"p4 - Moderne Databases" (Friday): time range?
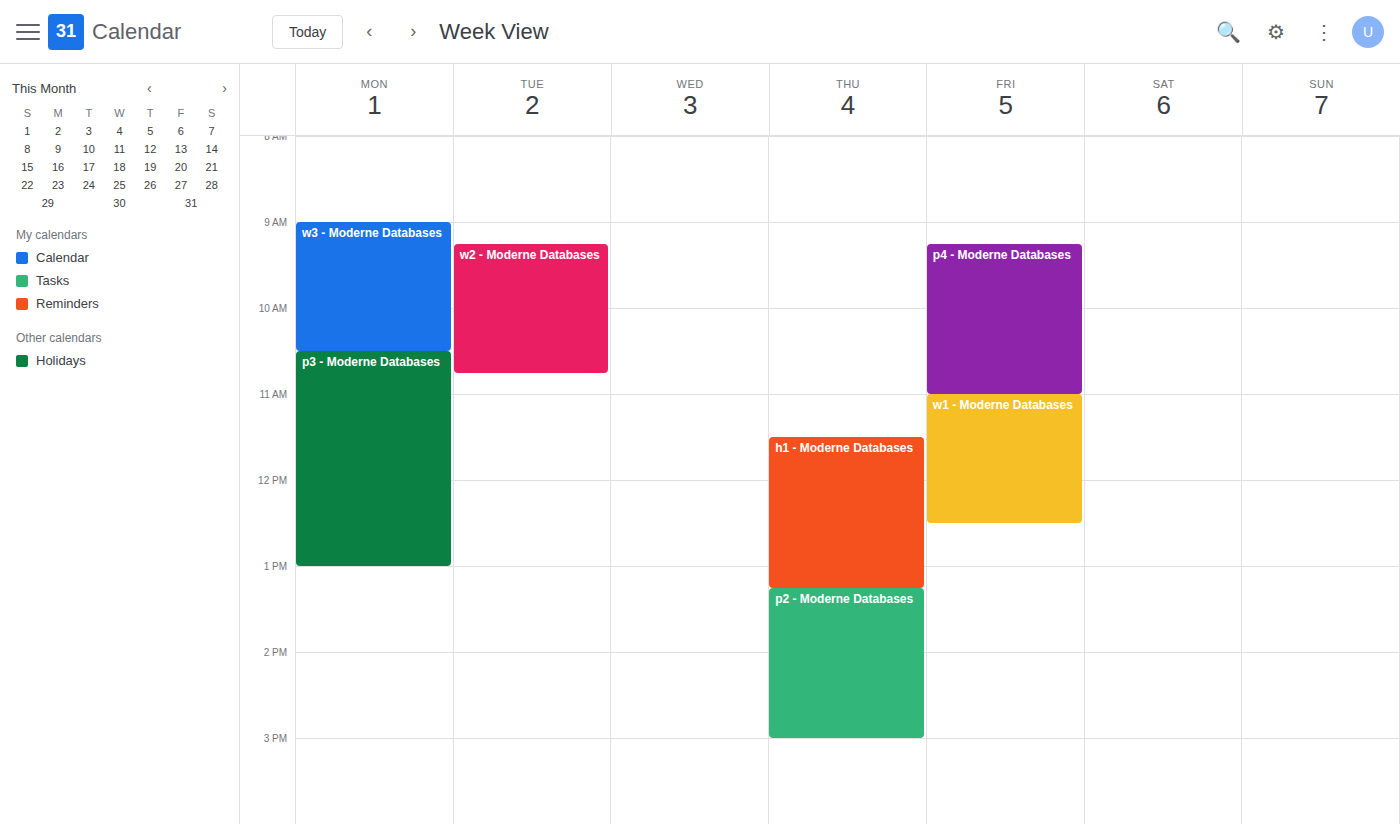
9:15 AM to 11:00 AM